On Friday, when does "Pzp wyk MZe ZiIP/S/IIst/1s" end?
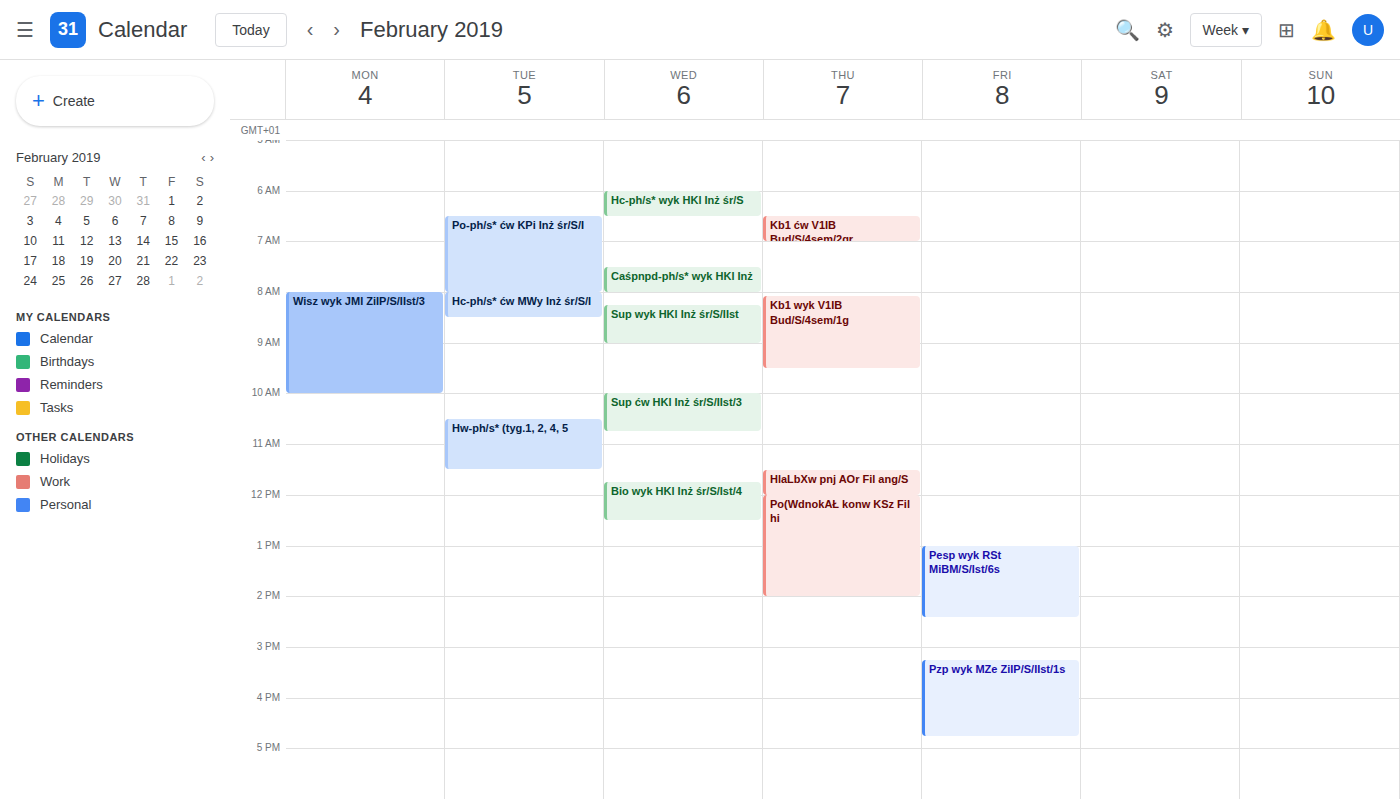
4:45 PM